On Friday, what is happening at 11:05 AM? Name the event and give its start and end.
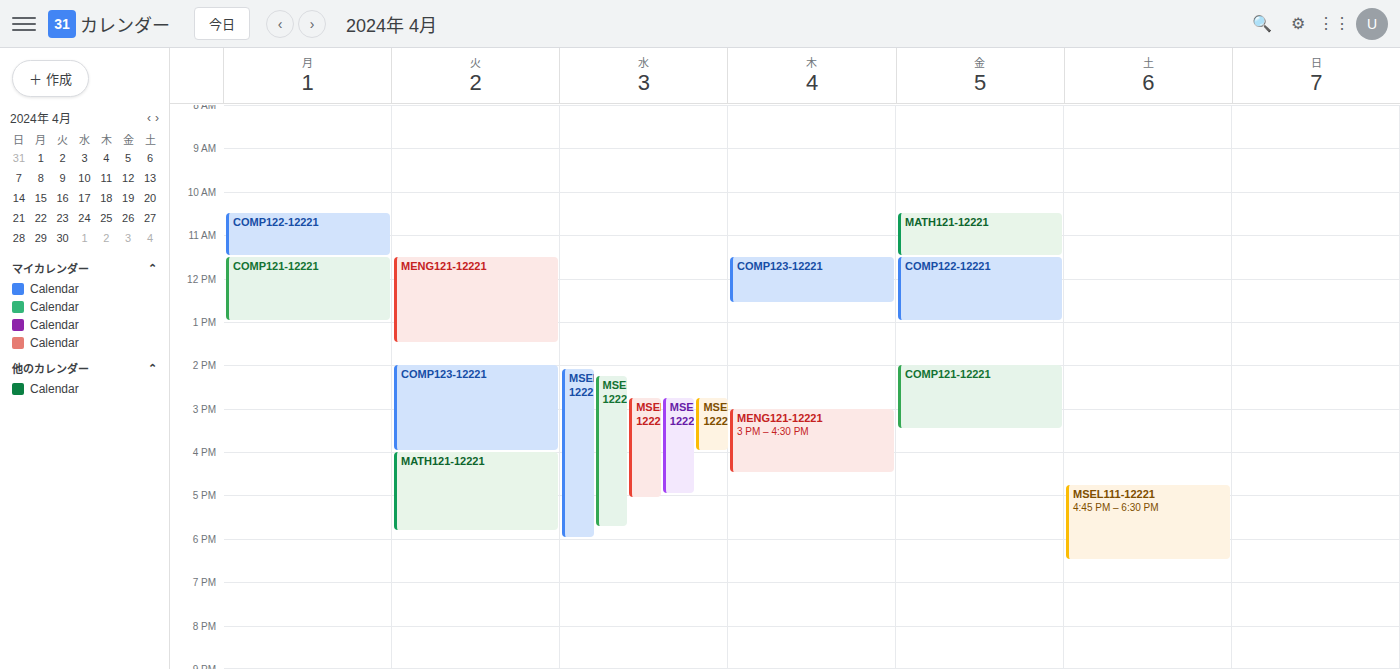
"MATH121-12221", 10:30 AM to 11:30 AM